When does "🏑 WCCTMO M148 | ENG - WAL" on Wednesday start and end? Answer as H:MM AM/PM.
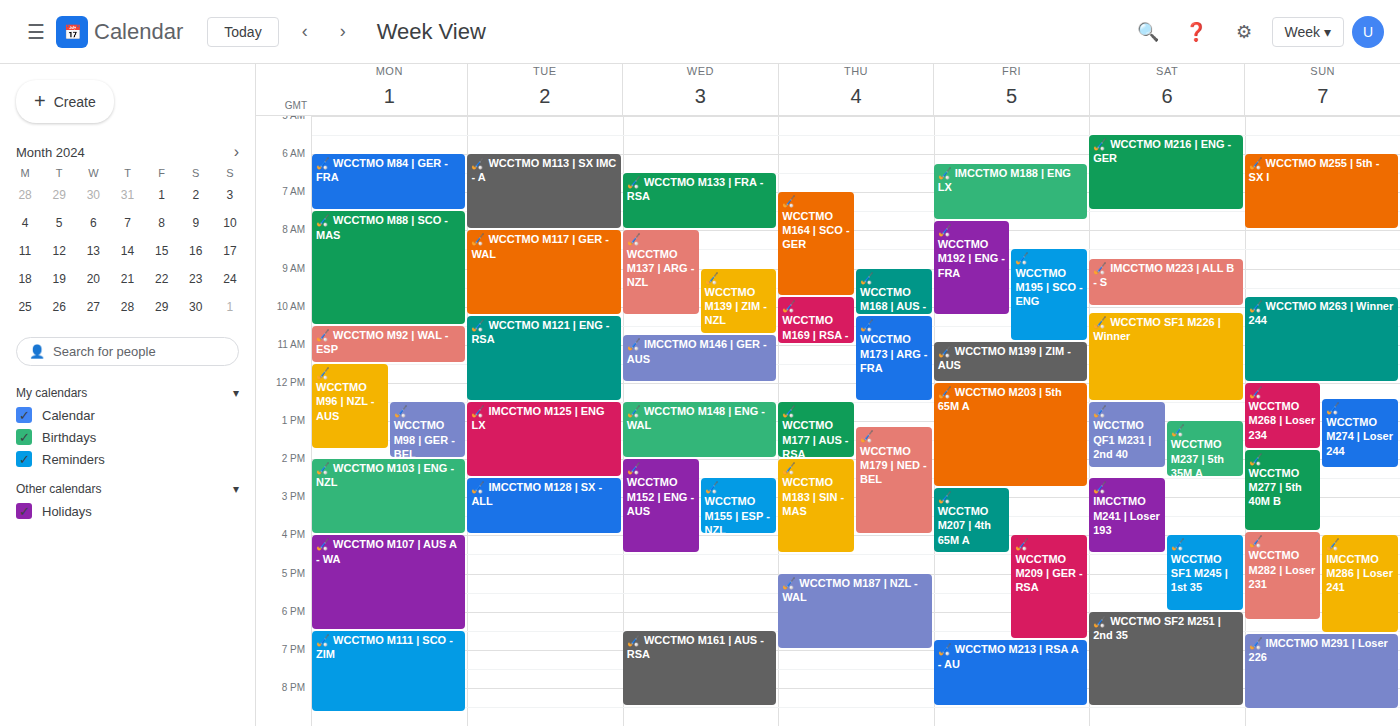
12:30 PM to 2:00 PM